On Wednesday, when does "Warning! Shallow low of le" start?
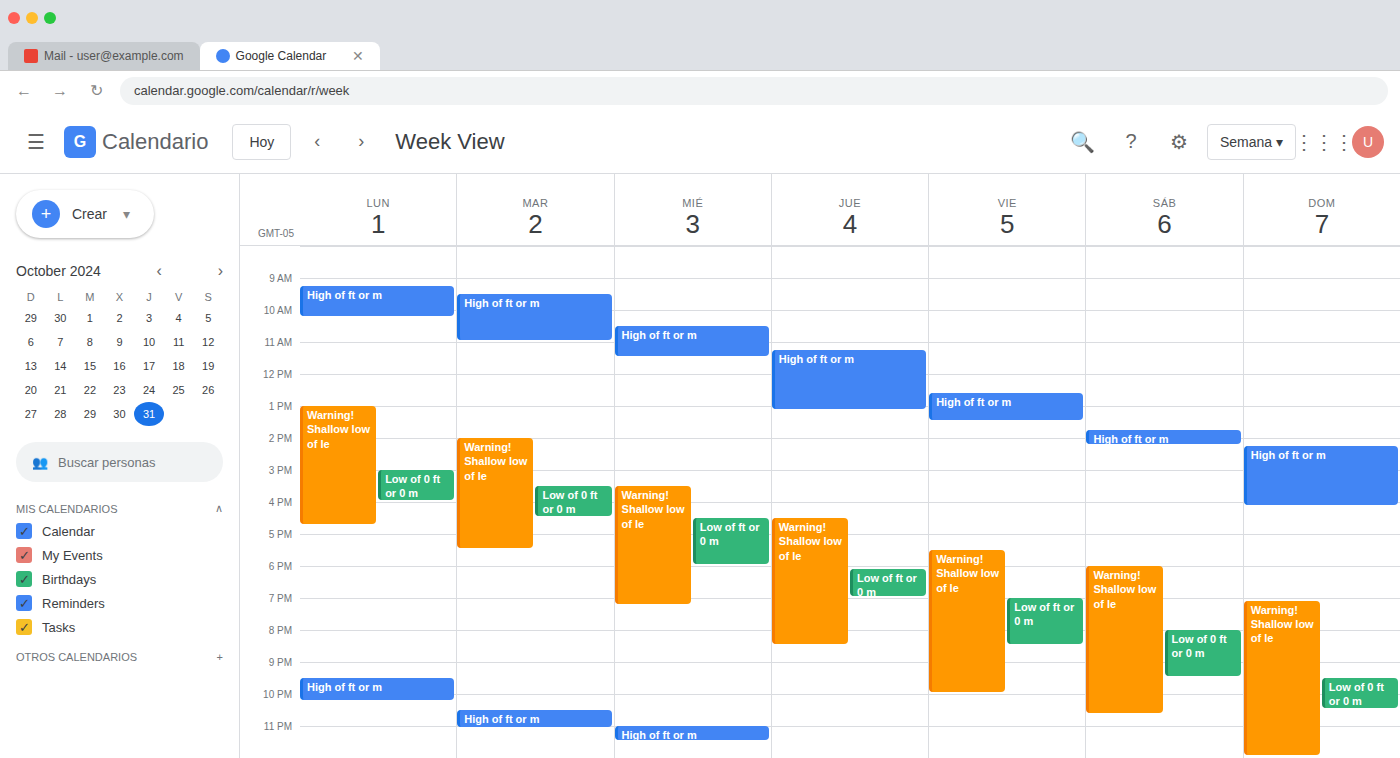
15:30